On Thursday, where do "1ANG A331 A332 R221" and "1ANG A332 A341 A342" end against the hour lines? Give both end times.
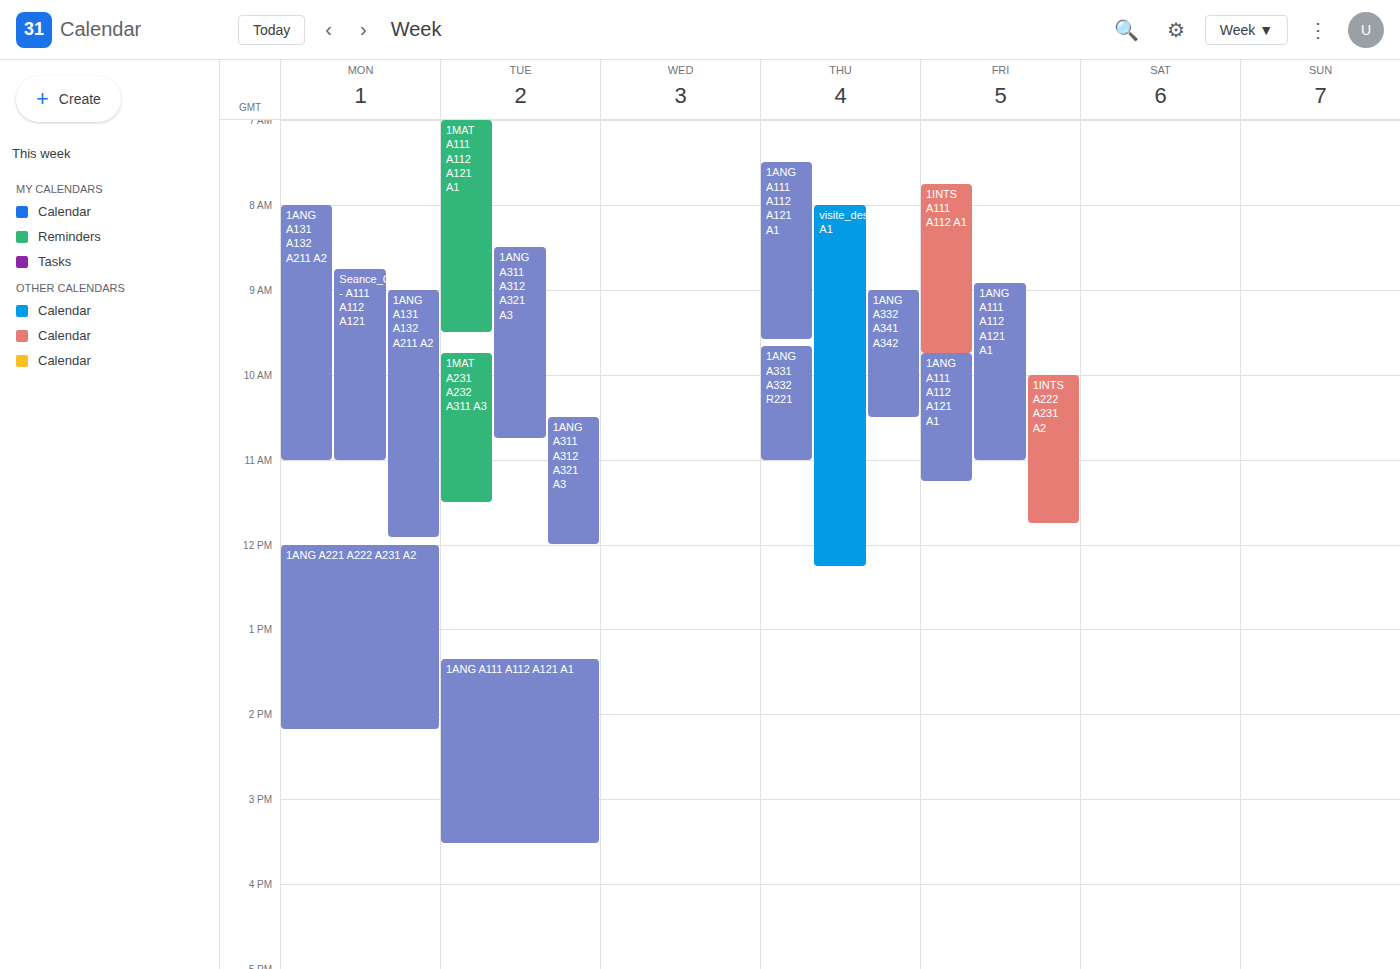
"1ANG A331 A332 R221": 11:00 AM, exactly on the 11 AM line. "1ANG A332 A341 A342": 10:30 AM, halfway between the 10 AM and 11 AM lines.